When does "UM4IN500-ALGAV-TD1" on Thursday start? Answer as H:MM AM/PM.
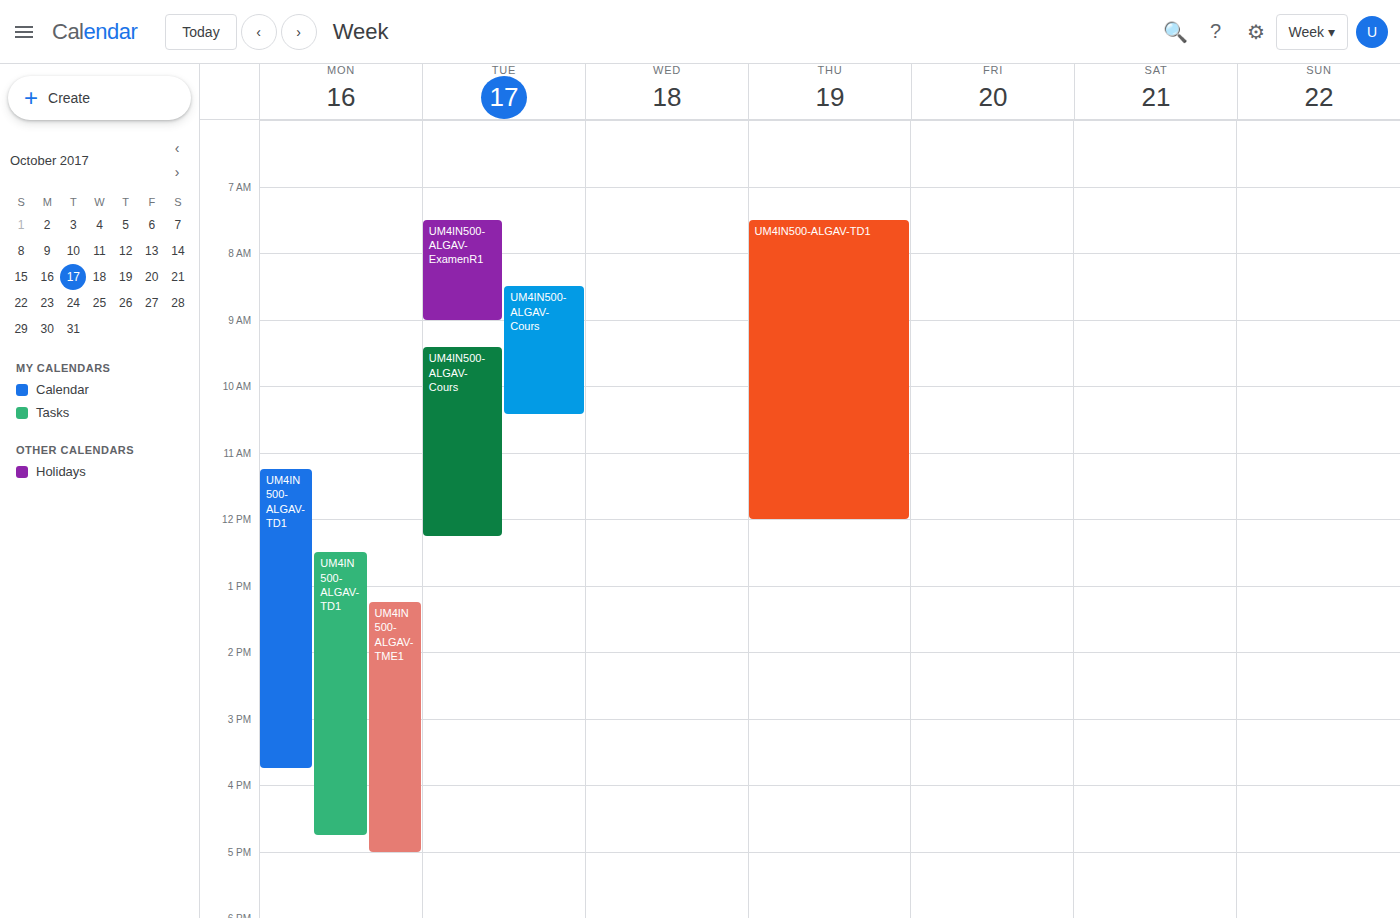
7:30 AM